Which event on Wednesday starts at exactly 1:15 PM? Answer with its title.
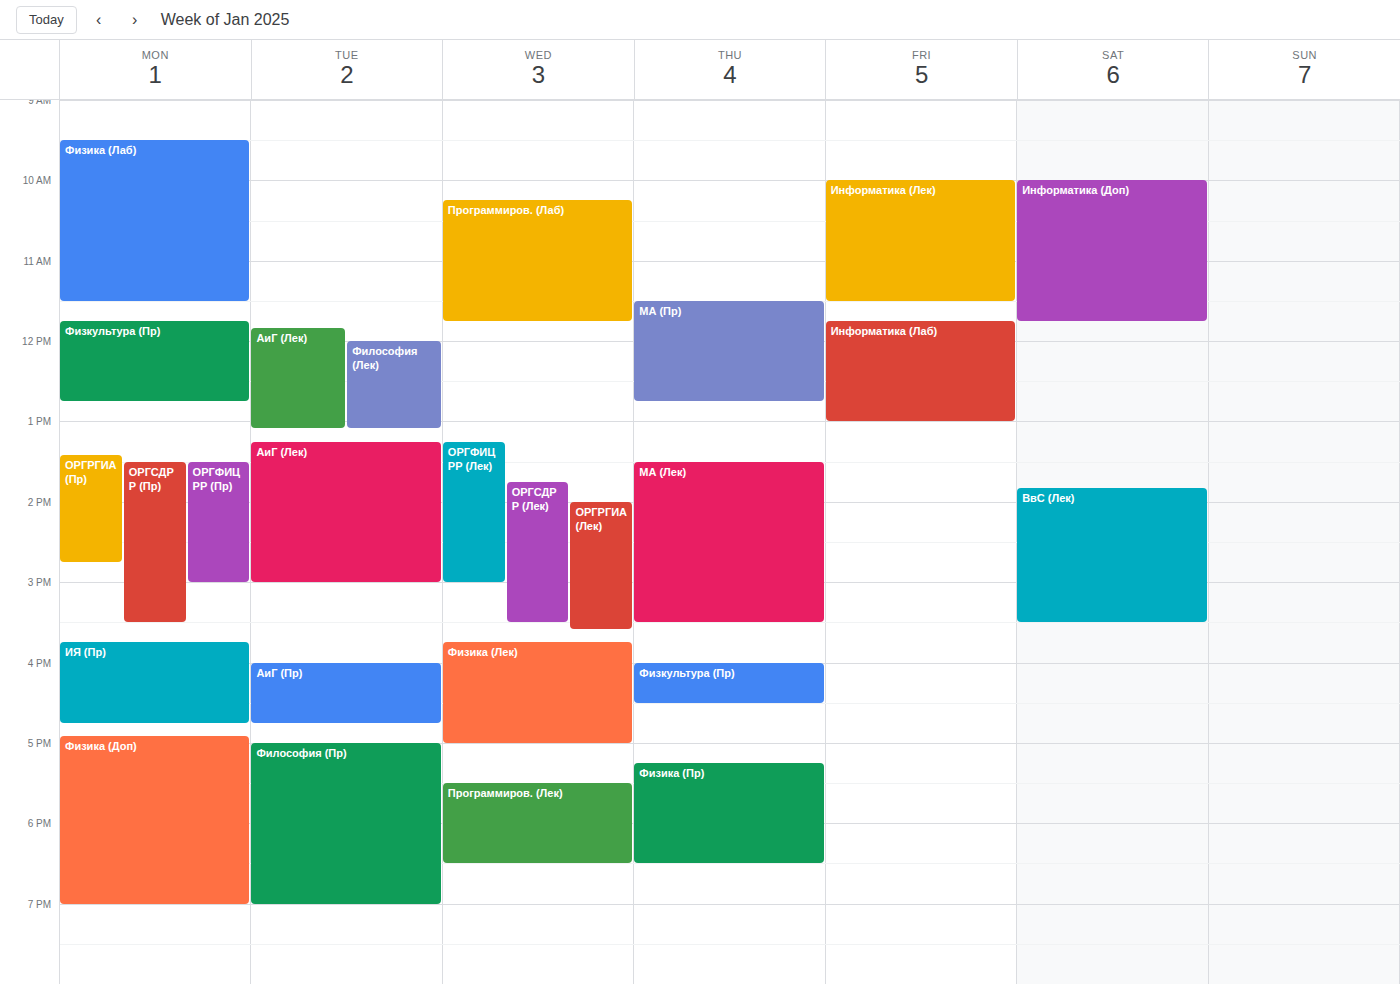
"ОРГФИЦРР (Лек)"